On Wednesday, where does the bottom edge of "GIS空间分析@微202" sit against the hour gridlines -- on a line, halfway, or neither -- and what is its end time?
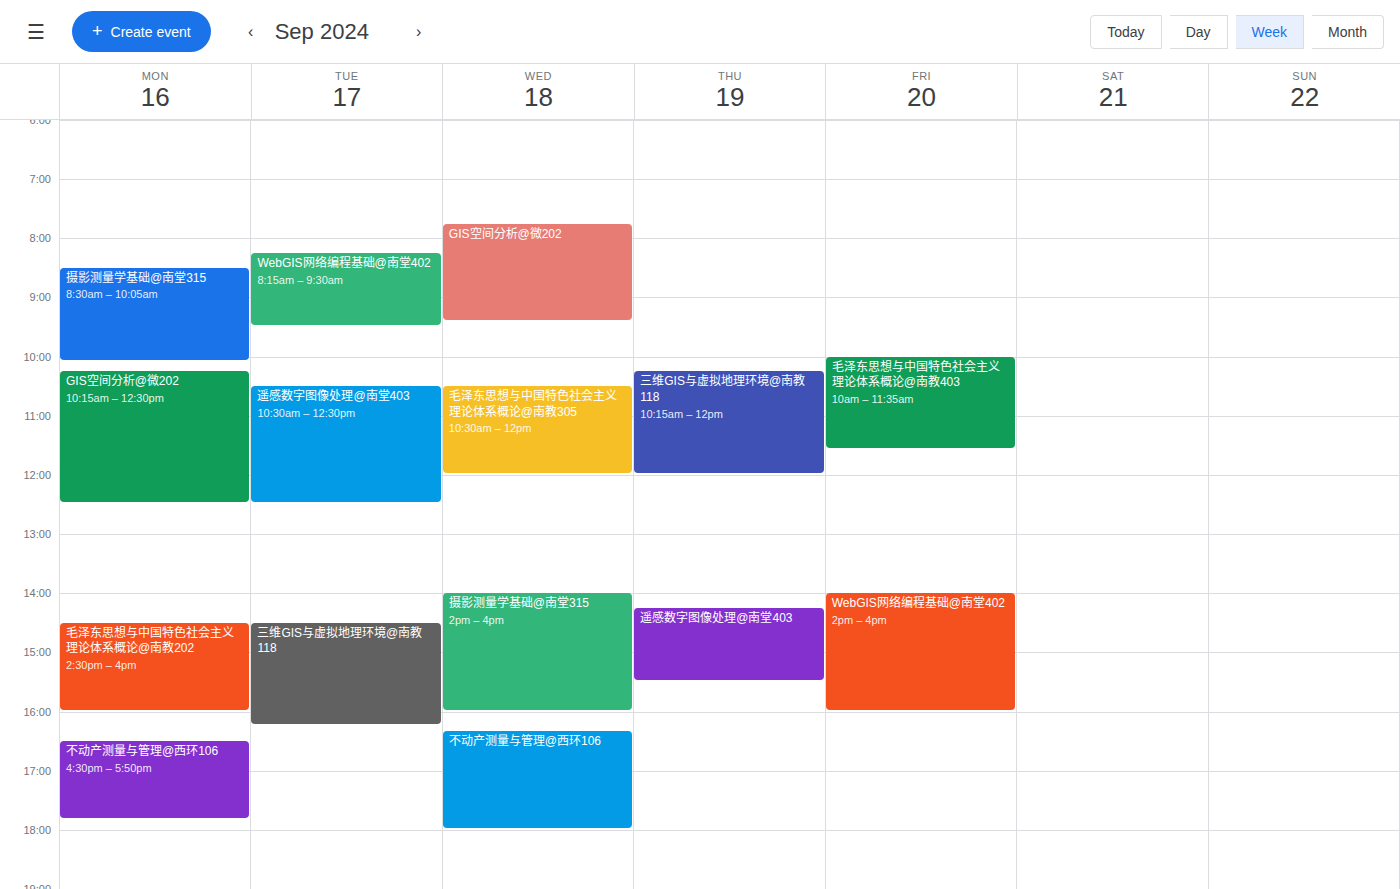
9:25 AM -- neither: 25 minutes below the 9 AM line and 35 minutes above the 10 AM line.